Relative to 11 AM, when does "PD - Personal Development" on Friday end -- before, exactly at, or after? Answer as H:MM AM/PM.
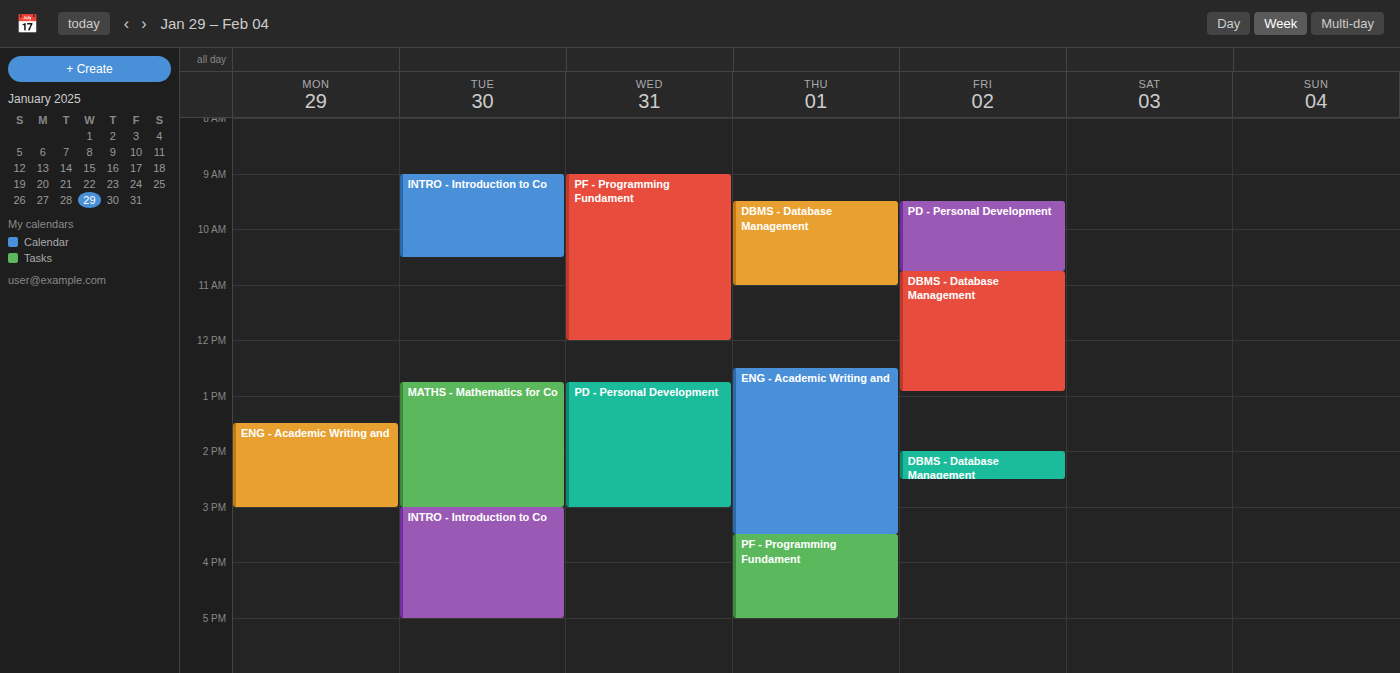
10:45 AM -- before 11 AM, 15 minutes above the 11 AM line.